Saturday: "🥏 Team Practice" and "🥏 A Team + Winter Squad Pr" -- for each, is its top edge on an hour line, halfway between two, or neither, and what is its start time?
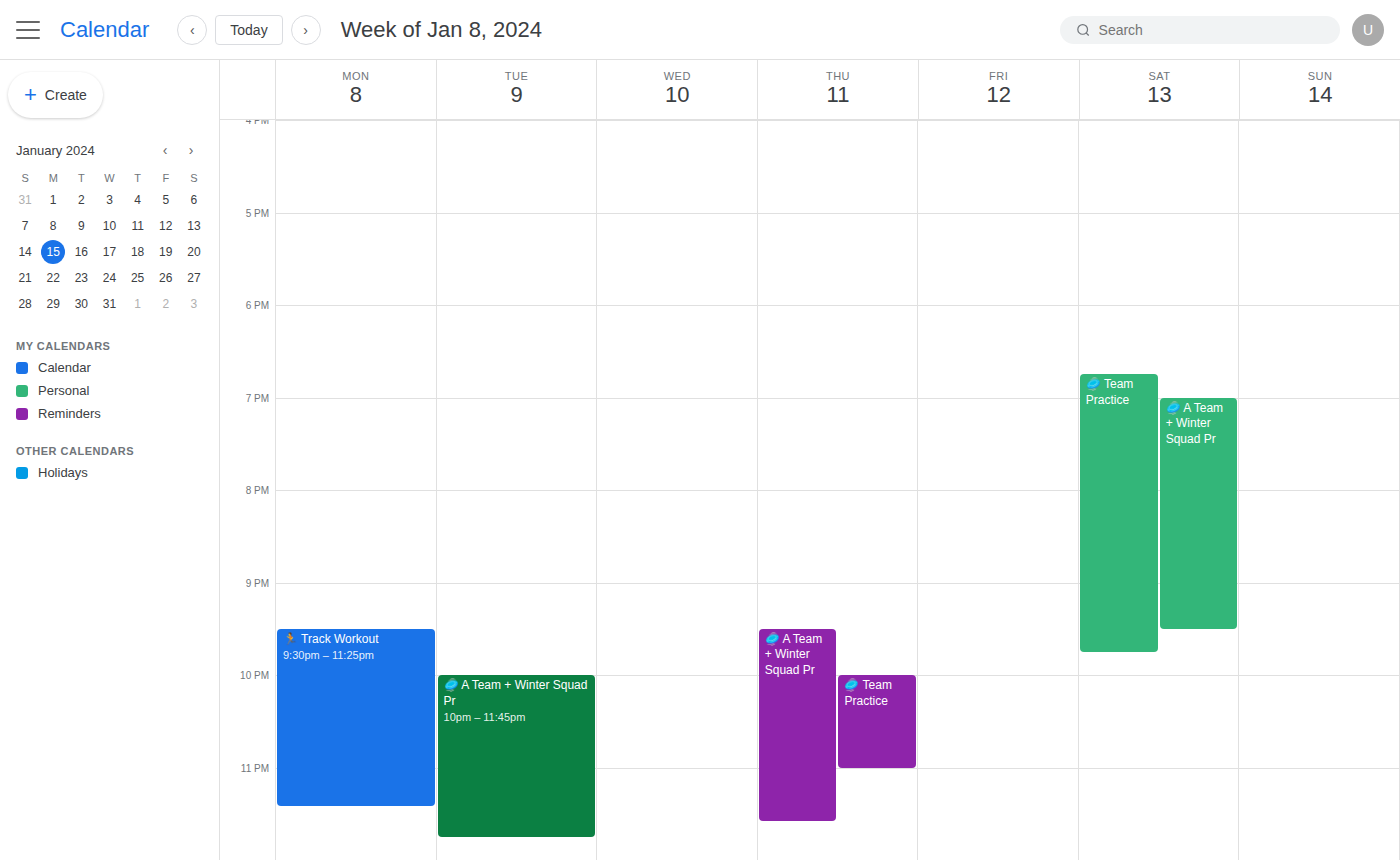
"🥏 Team Practice": 6:45 PM, neither: three quarters of the way from the 6 PM line to the 7 PM line. "🥏 A Team + Winter Squad Pr": 7:00 PM, exactly on the 7 PM line.